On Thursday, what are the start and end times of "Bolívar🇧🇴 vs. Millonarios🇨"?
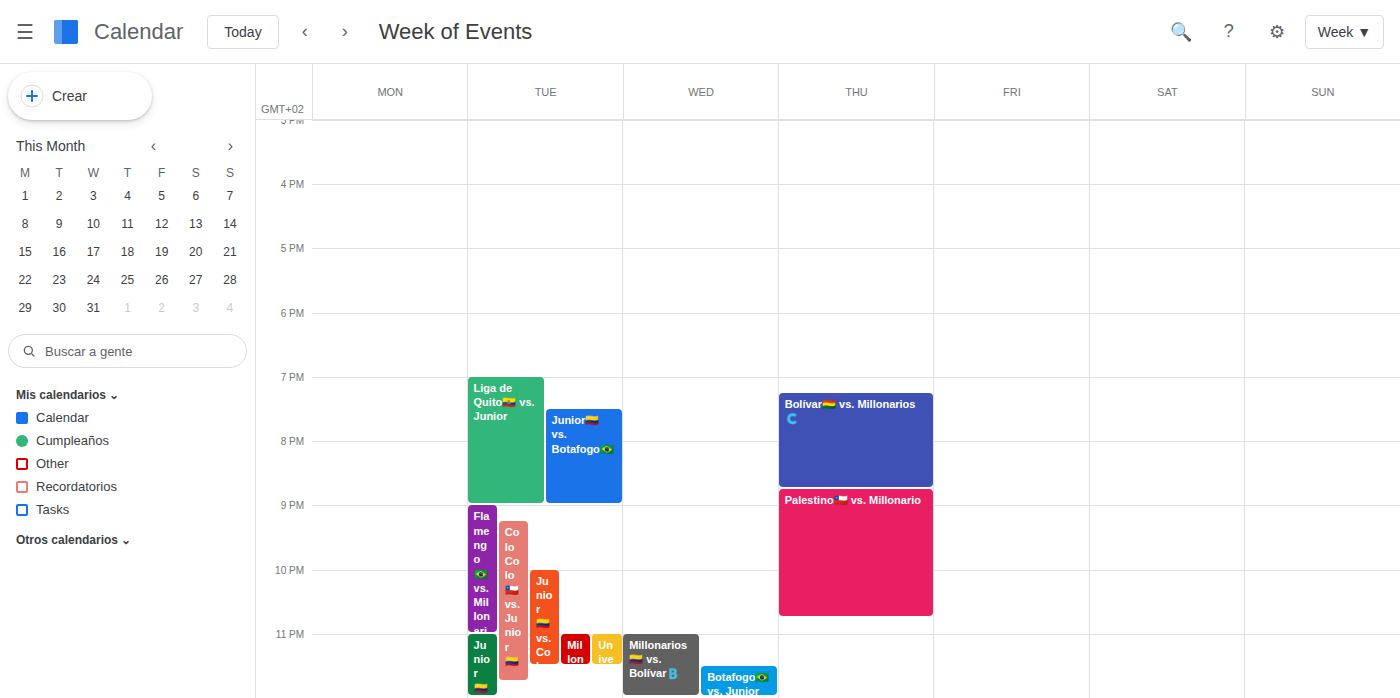
7:15 PM to 8:45 PM